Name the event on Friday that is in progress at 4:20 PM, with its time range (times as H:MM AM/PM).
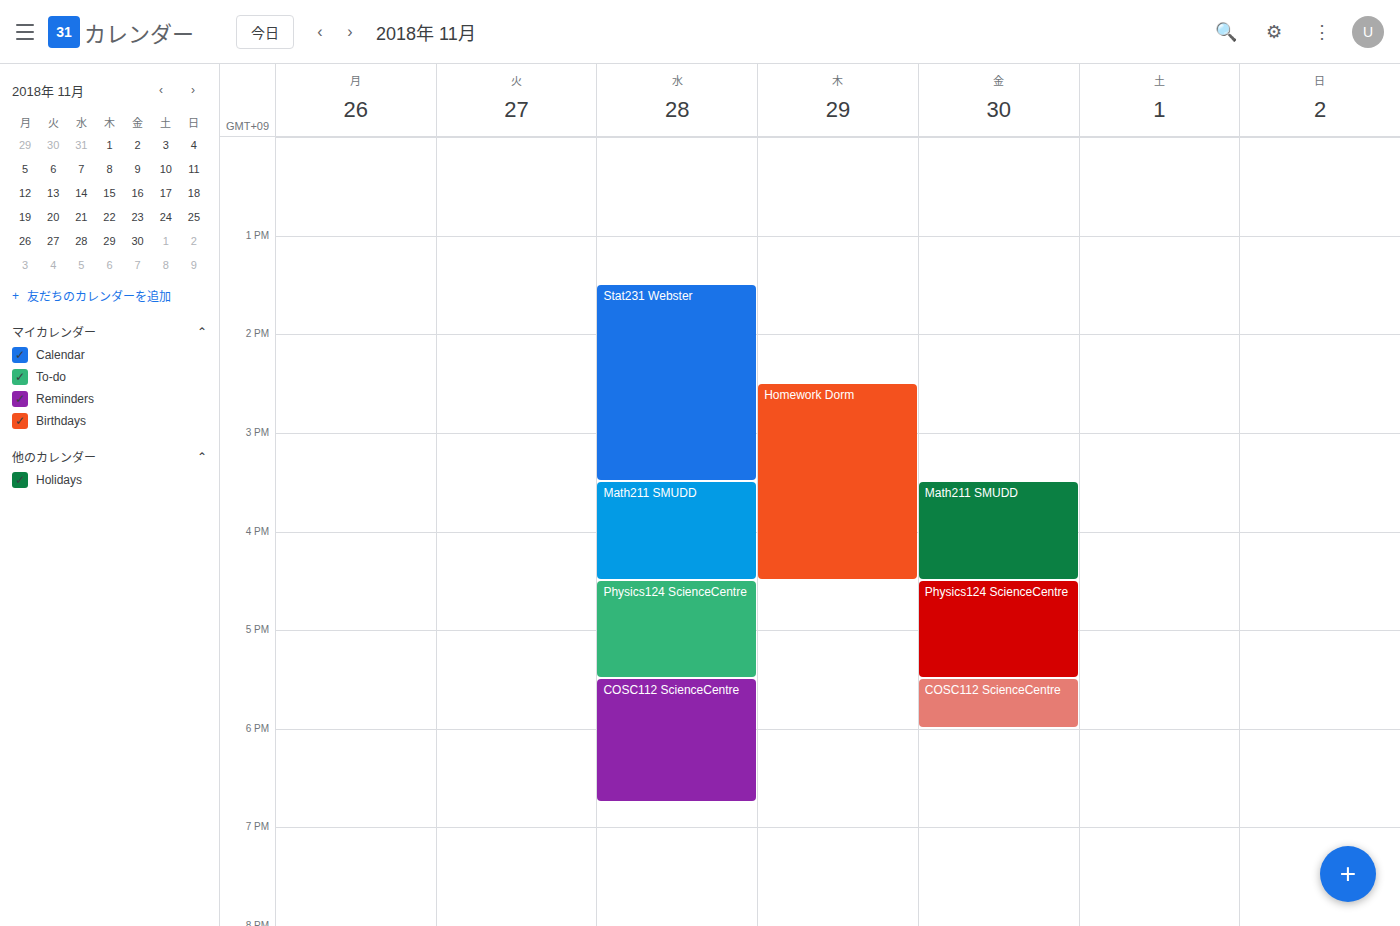
"Math211 SMUDD", 3:30 PM to 4:30 PM